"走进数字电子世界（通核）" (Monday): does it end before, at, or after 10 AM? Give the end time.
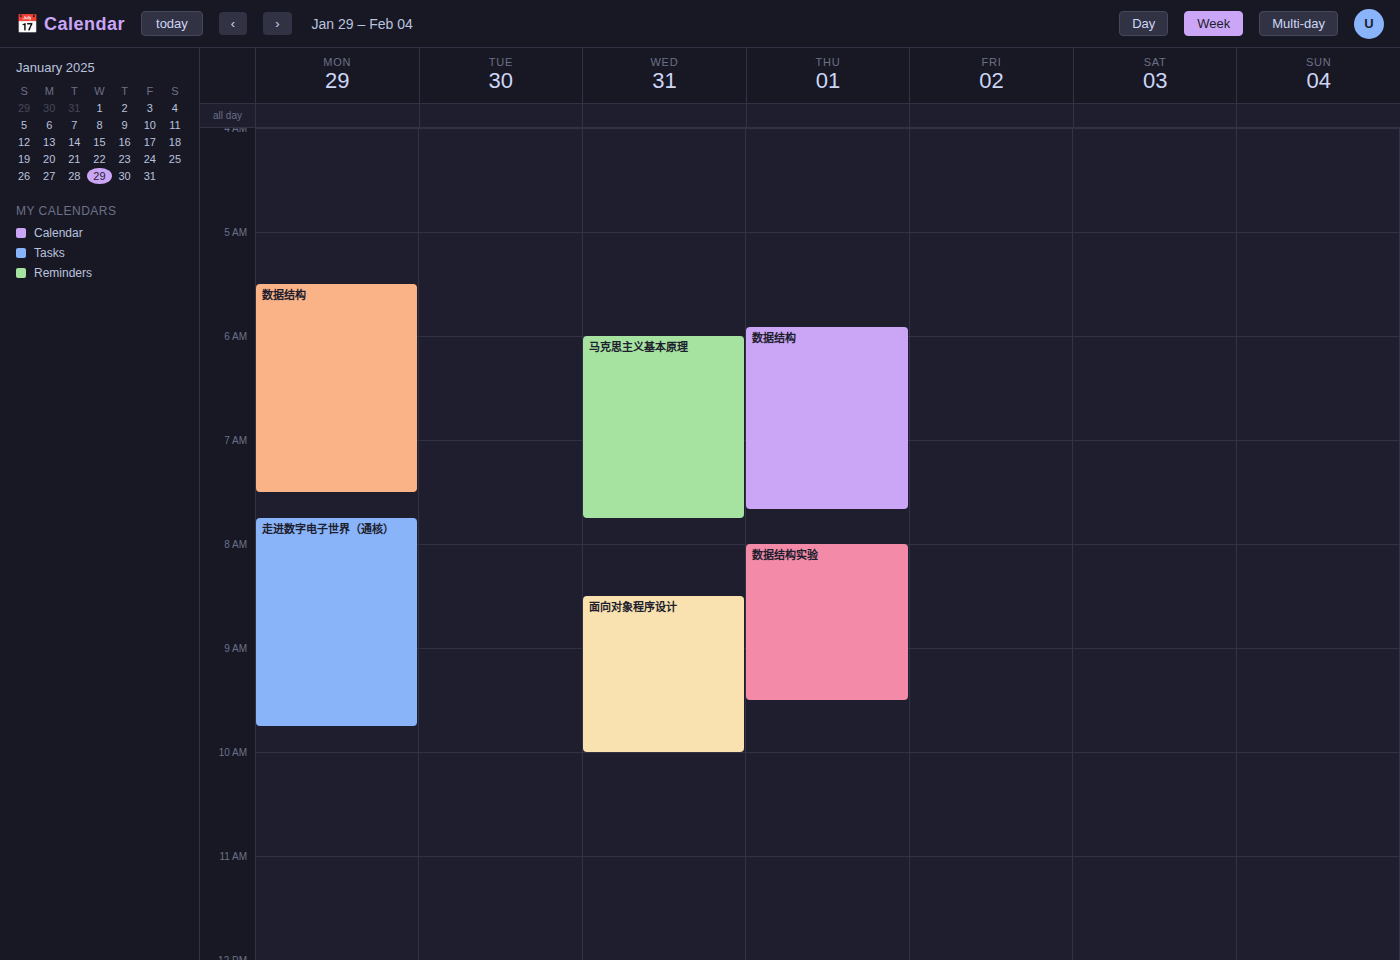
9:45 AM -- before 10 AM, 15 minutes above the 10 AM line.